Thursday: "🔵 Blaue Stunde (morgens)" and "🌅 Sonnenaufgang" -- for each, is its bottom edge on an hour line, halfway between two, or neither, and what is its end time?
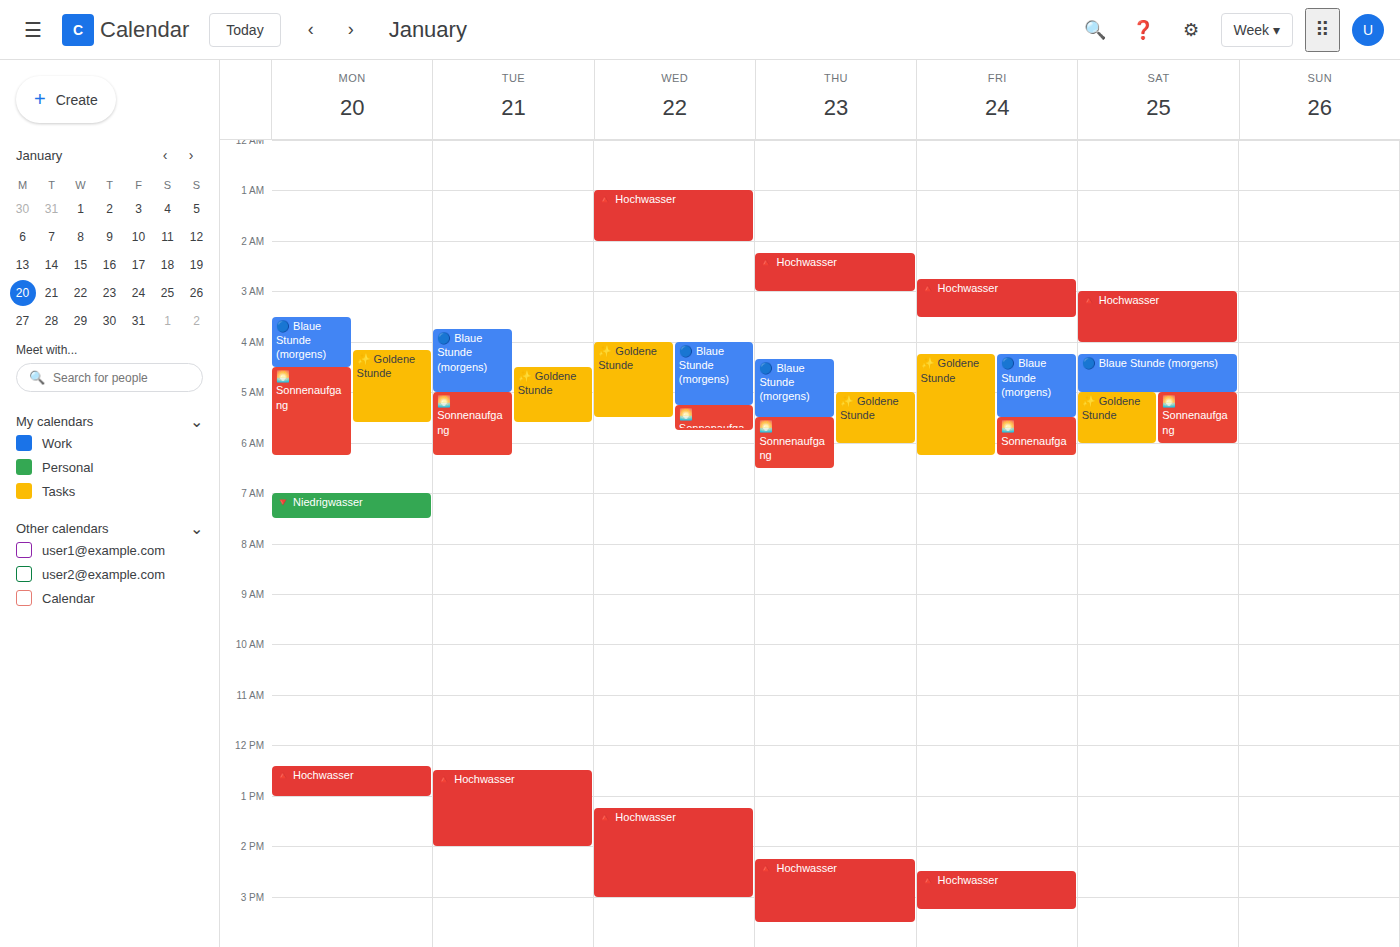
"🔵 Blaue Stunde (morgens)": 5:30 AM, halfway between the 5 AM and 6 AM lines. "🌅 Sonnenaufgang": 6:30 AM, halfway between the 6 AM and 7 AM lines.